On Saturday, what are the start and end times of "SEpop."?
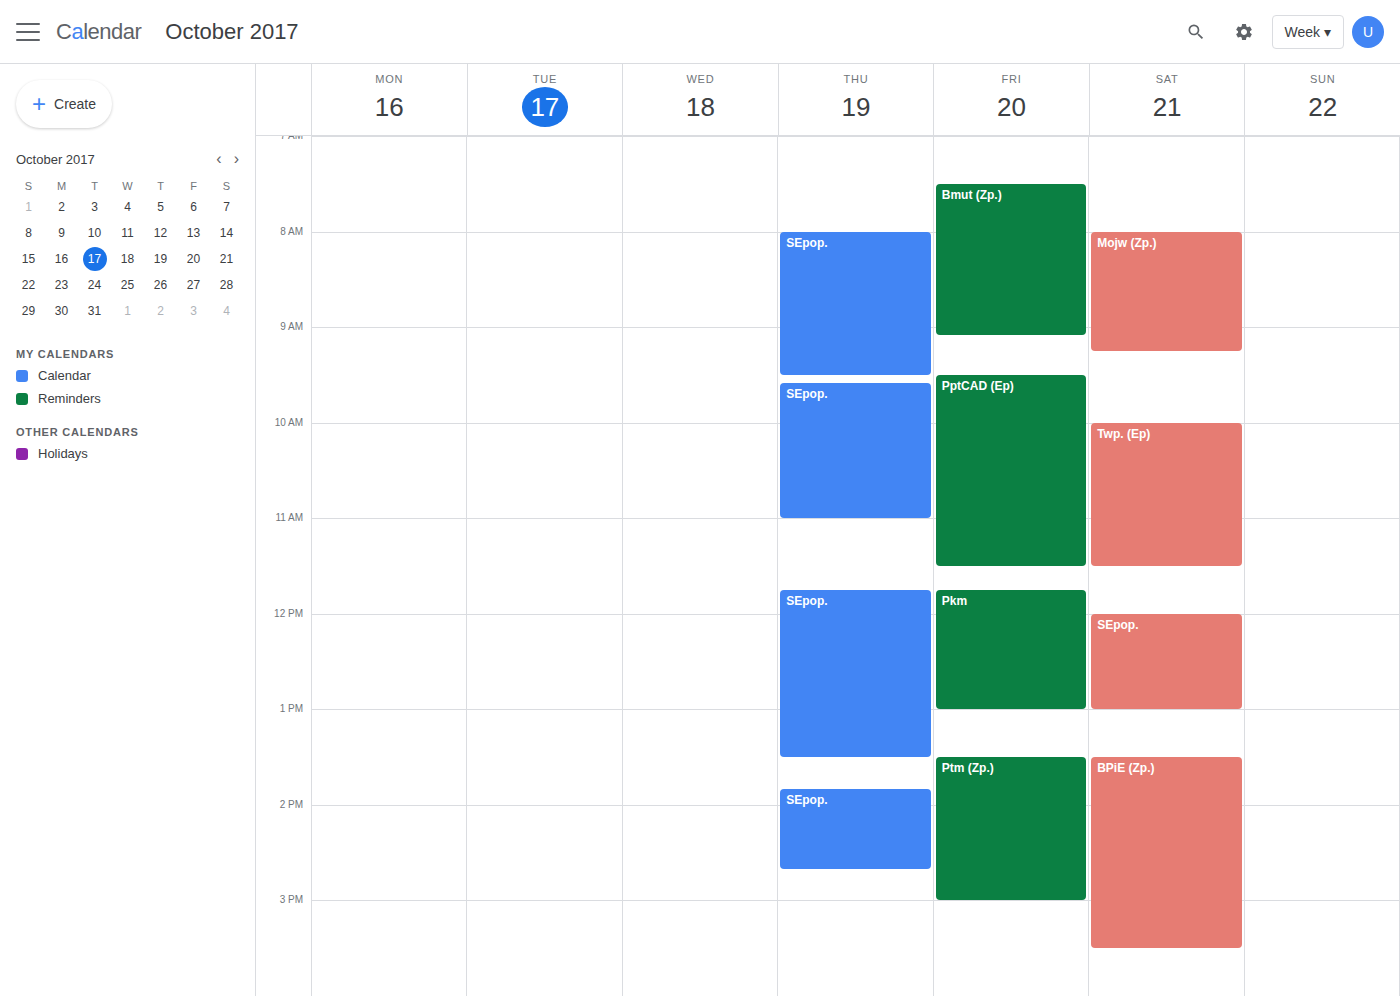
12:00 PM to 1:00 PM